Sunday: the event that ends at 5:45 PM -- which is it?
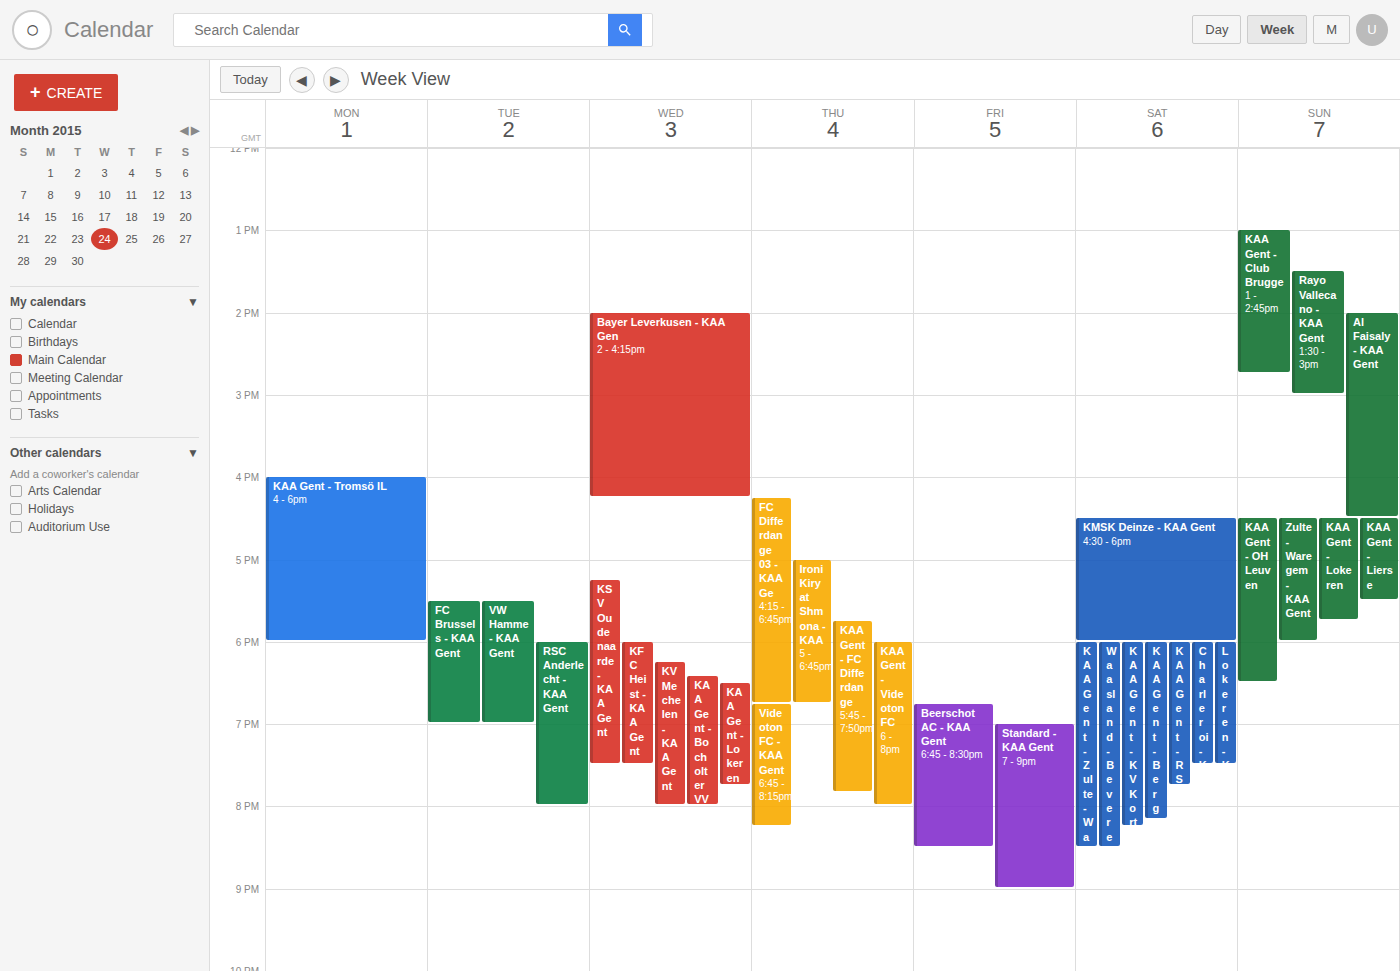
"KAA Gent - Lokeren"